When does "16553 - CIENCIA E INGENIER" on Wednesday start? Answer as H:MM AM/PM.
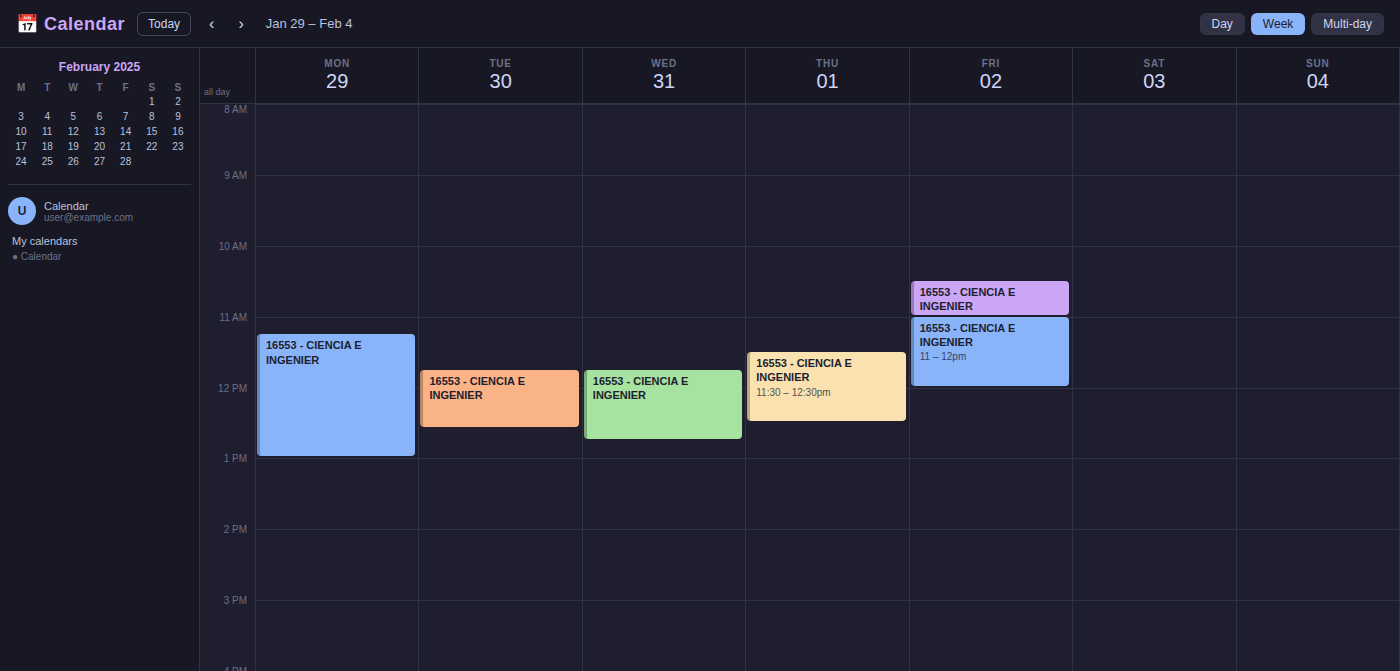
11:45 AM